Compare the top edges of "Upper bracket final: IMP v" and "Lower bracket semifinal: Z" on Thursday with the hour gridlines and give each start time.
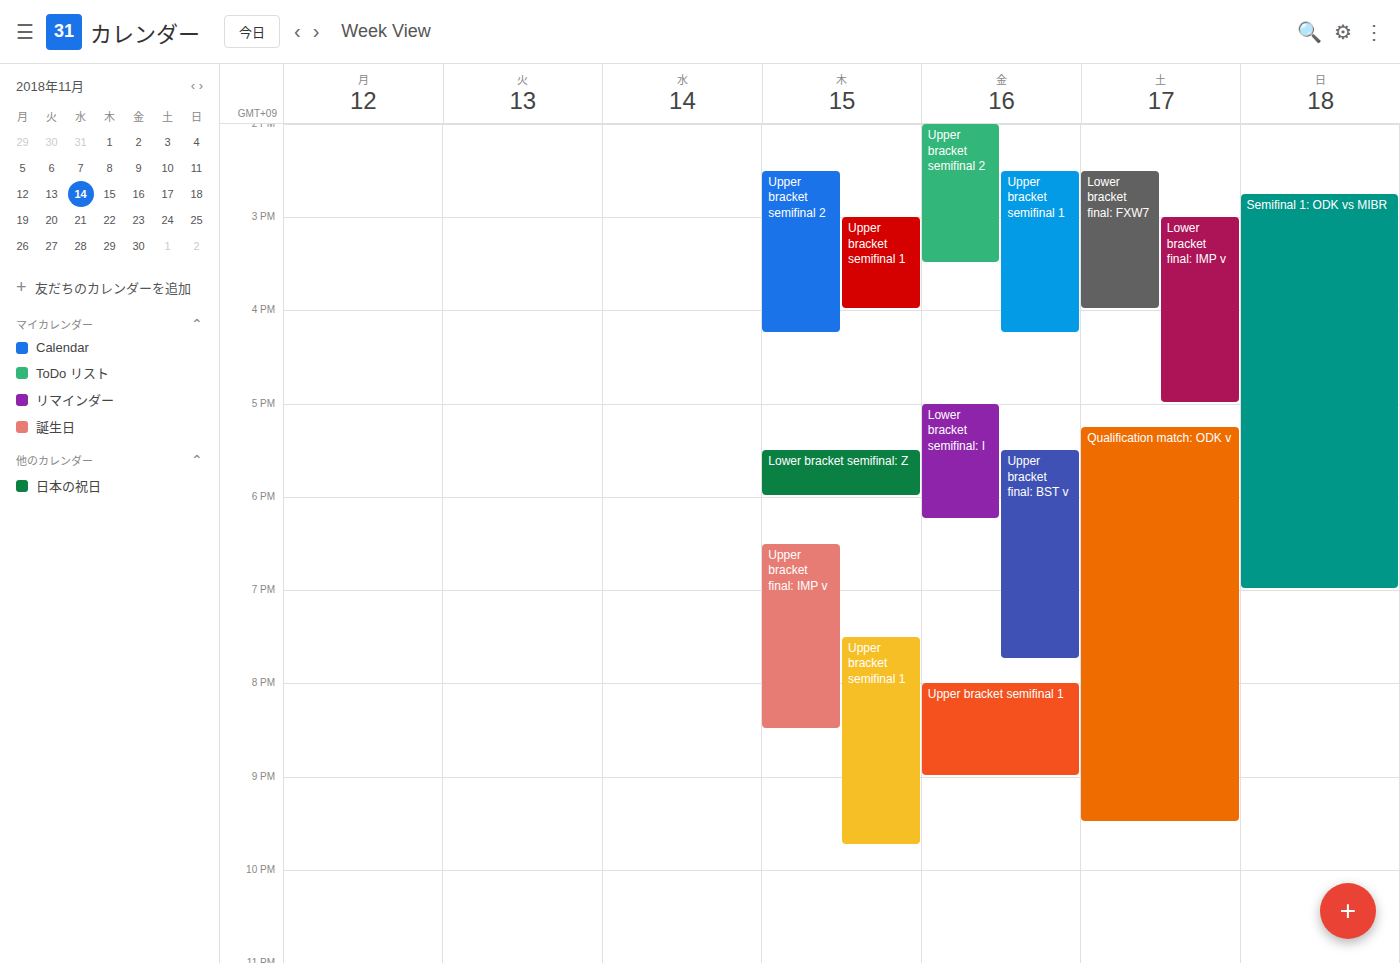
"Upper bracket final: IMP v": 6:30 PM, halfway between the 6 PM and 7 PM lines. "Lower bracket semifinal: Z": 5:30 PM, halfway between the 5 PM and 6 PM lines.